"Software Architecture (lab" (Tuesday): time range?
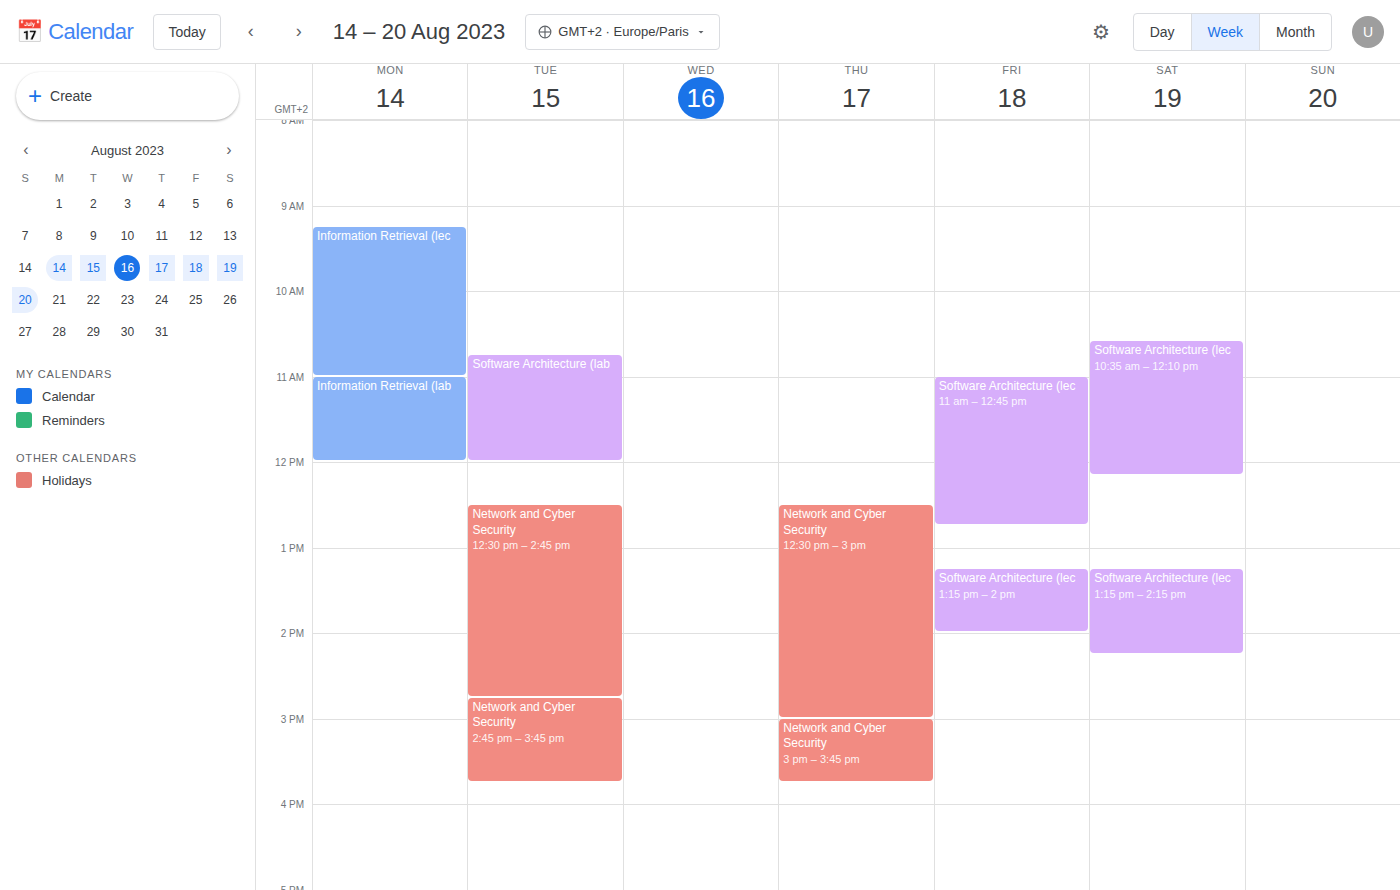
10:45 AM to 12:00 PM